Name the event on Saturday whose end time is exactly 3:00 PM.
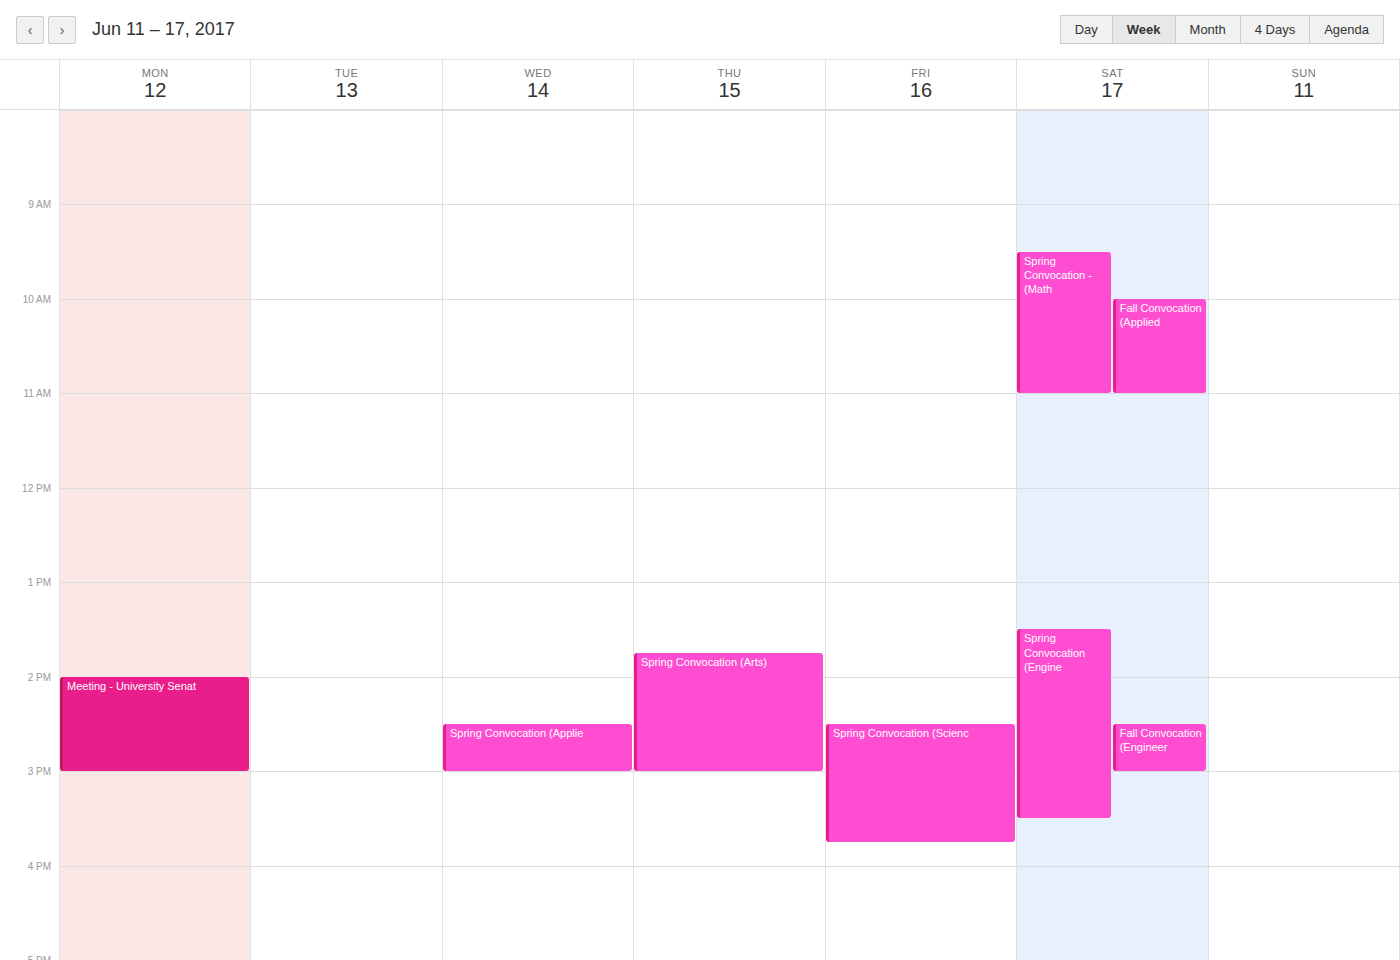
"Fall Convocation (Engineer"